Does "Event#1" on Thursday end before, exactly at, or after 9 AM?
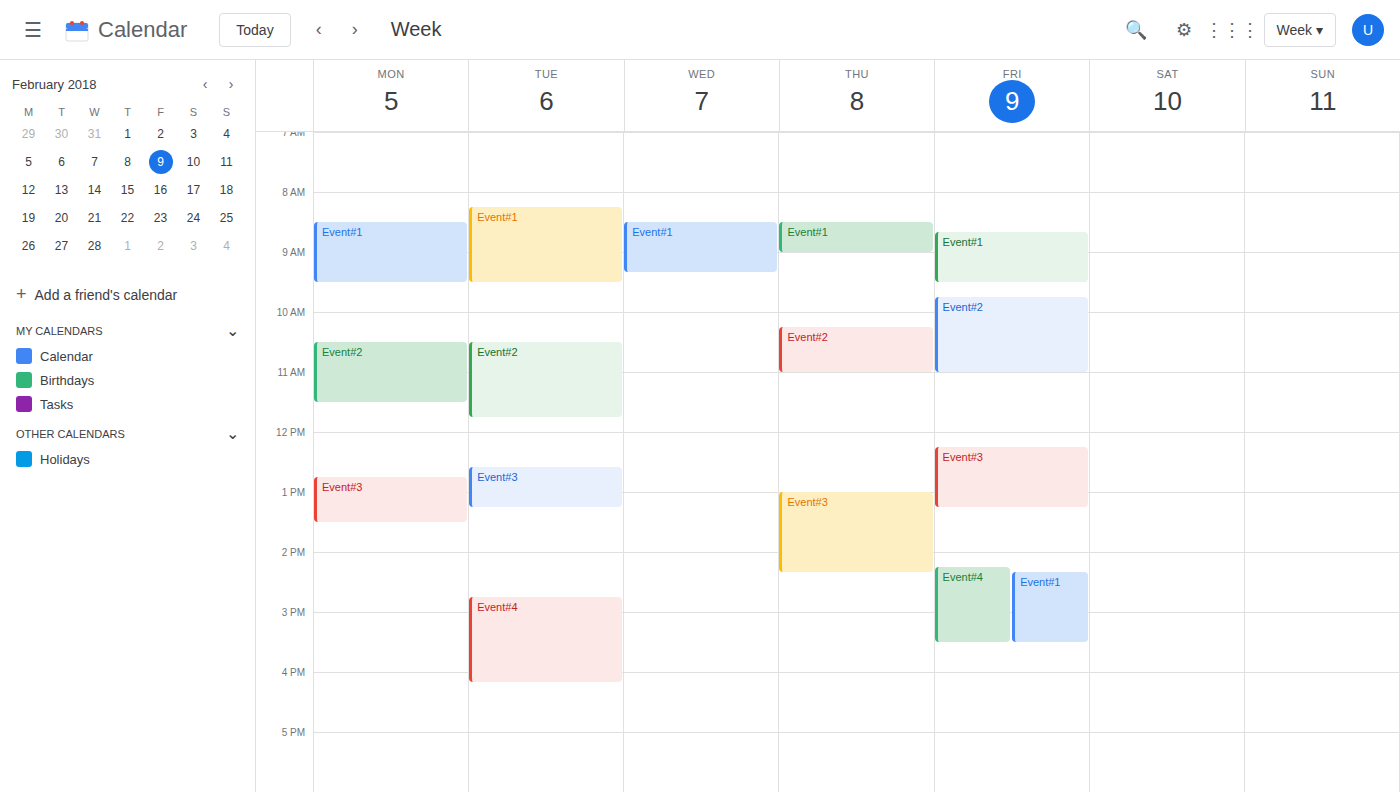
9:00 AM -- exactly at 9 AM, on the 9 AM line.